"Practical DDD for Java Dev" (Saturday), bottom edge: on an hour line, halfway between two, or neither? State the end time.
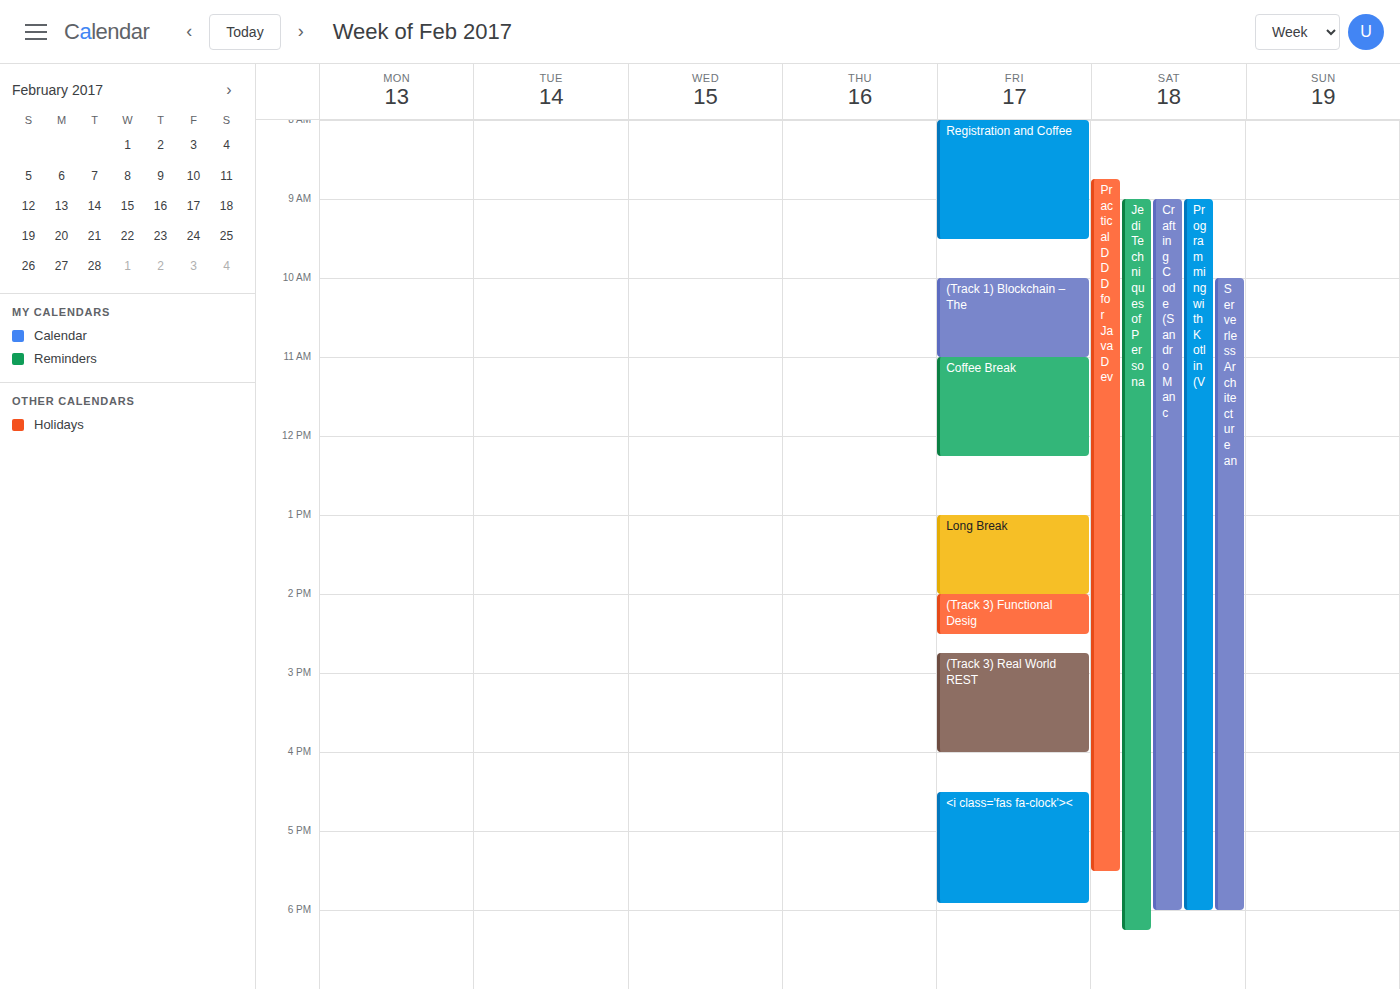
5:30 PM -- halfway between the 5 PM and 6 PM lines.